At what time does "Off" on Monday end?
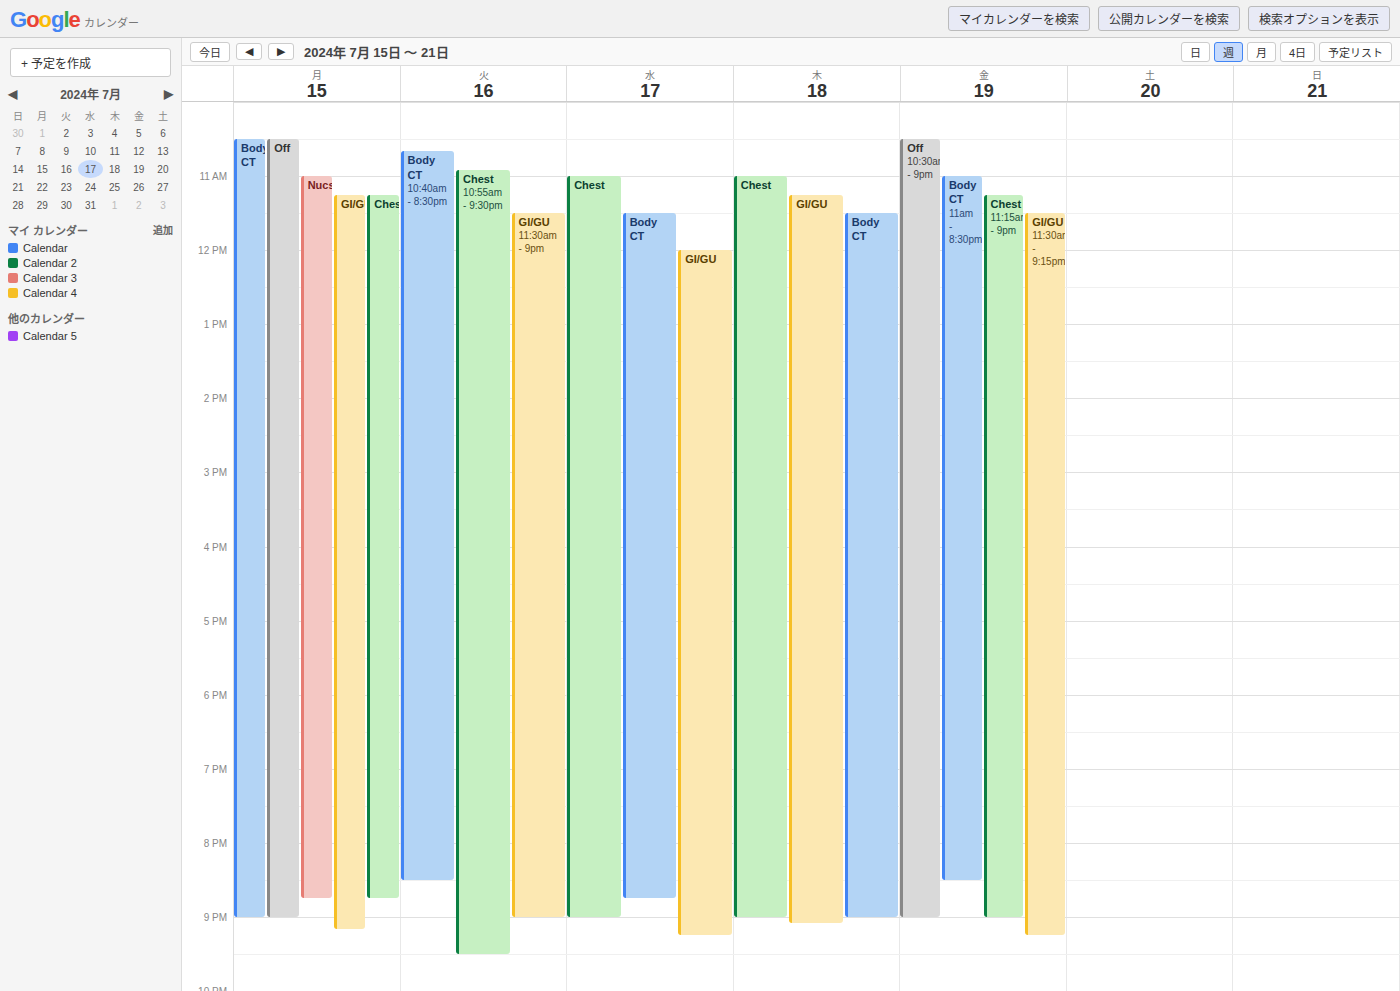
9:00 PM